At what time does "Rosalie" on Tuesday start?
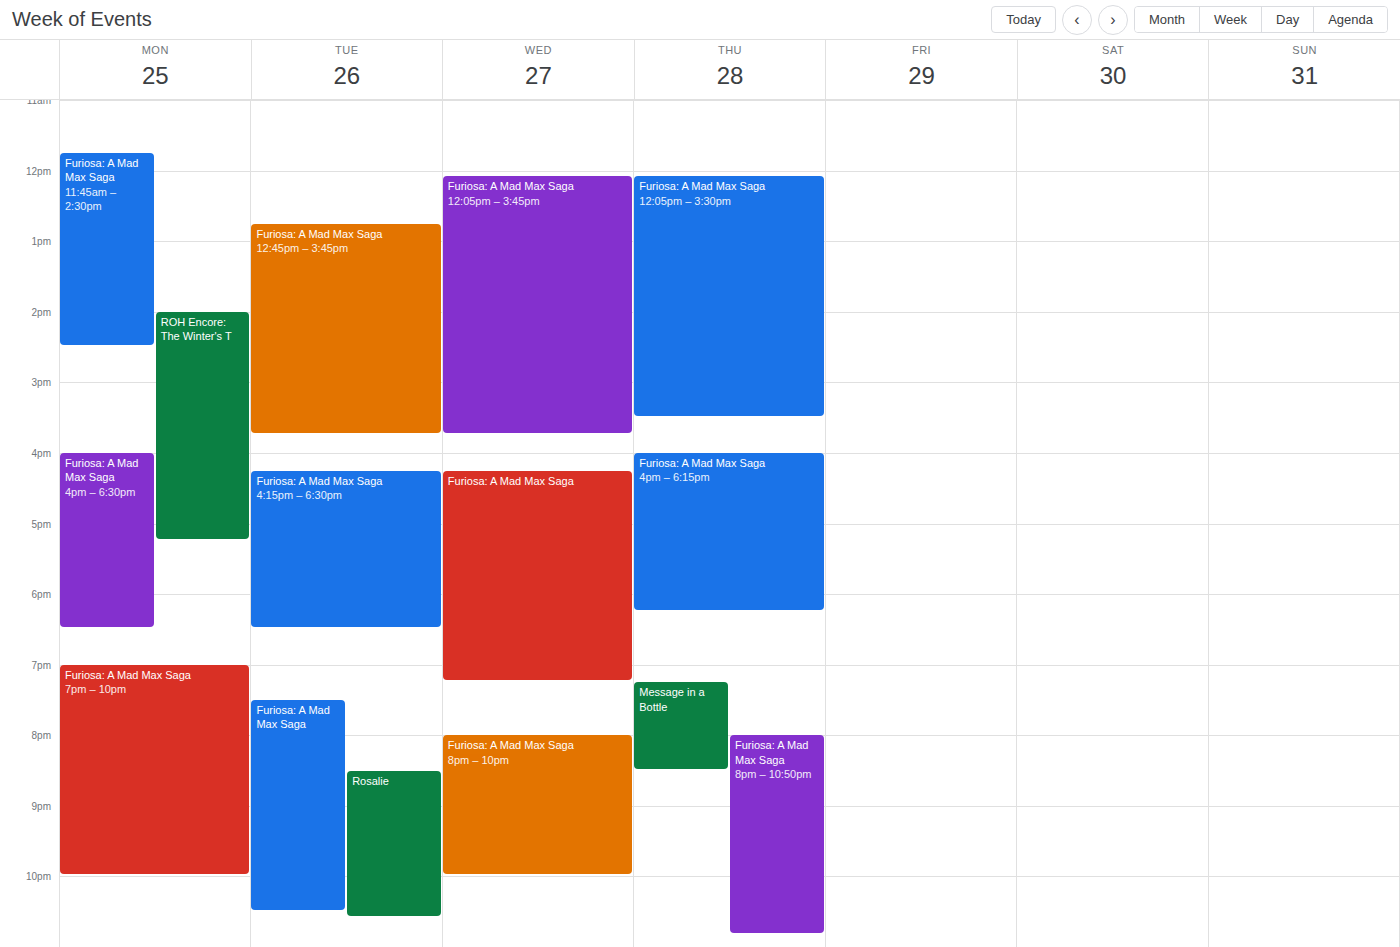
8:30 PM